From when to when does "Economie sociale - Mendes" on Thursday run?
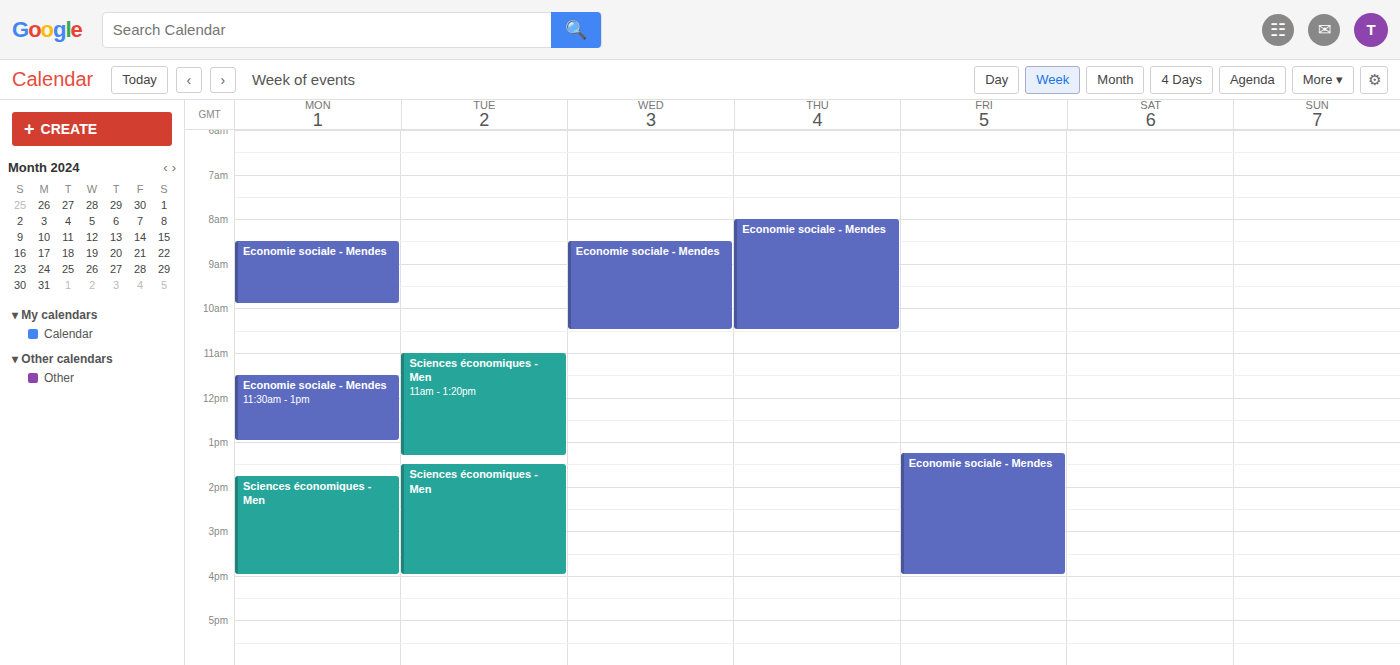
8:00 AM to 10:30 AM